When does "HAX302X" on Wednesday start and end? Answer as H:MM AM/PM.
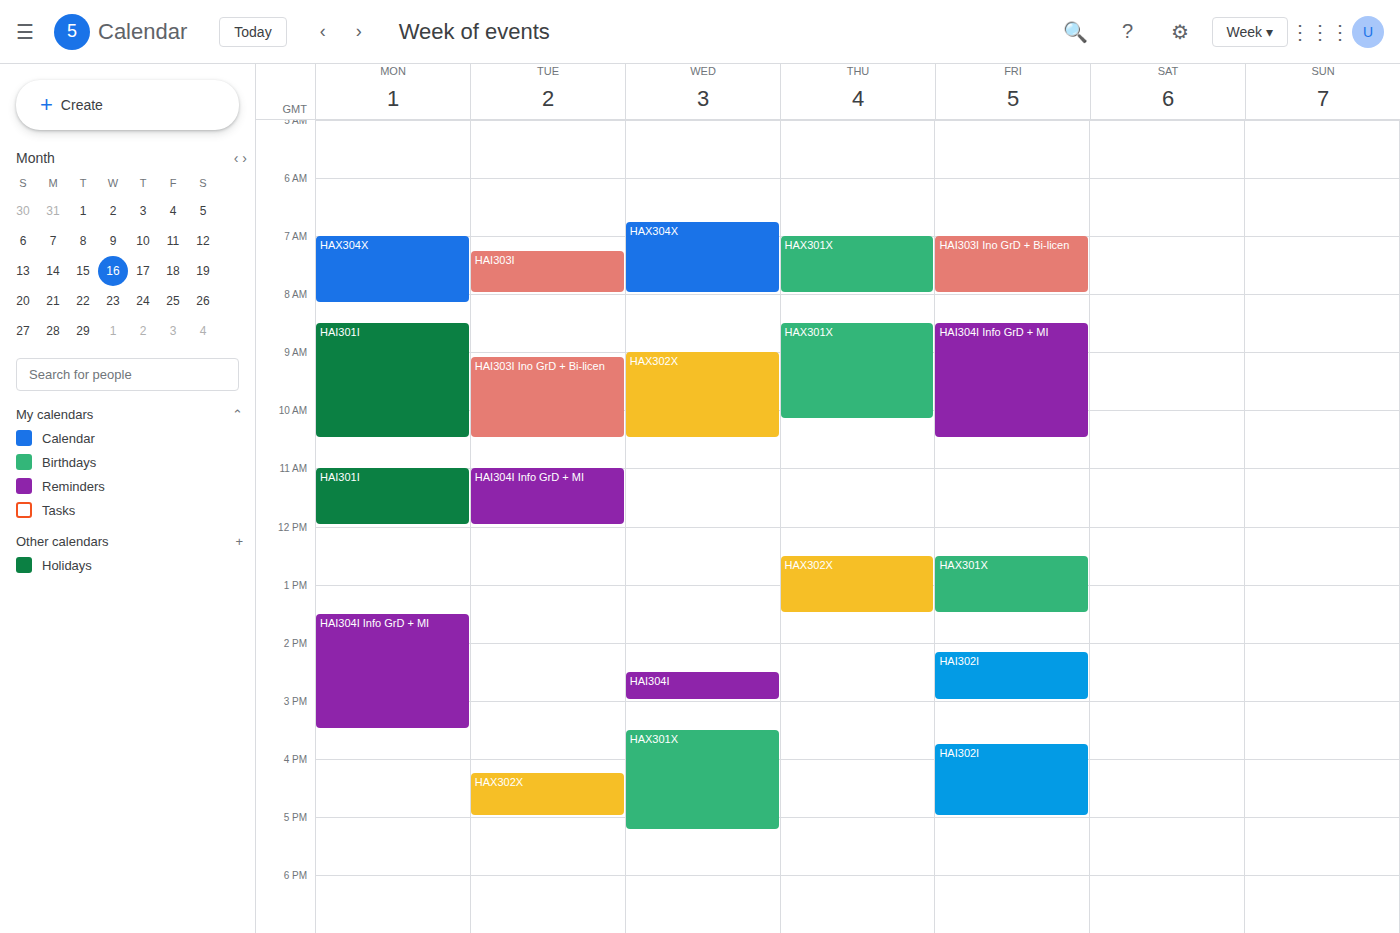
9:00 AM to 10:30 AM